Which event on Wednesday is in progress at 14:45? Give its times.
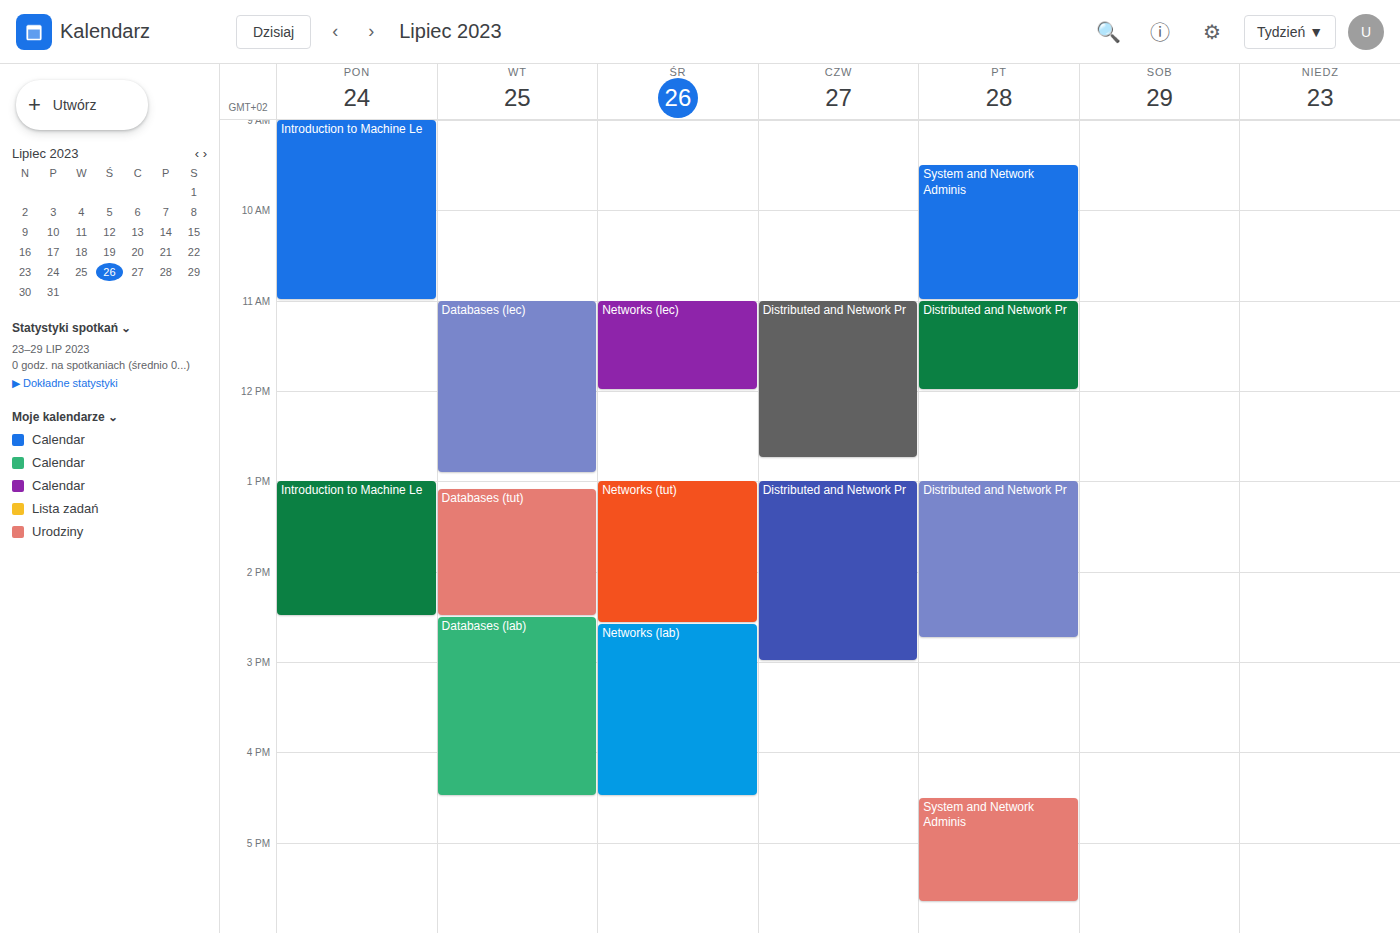
"Networks (lab)", 14:35 to 16:30